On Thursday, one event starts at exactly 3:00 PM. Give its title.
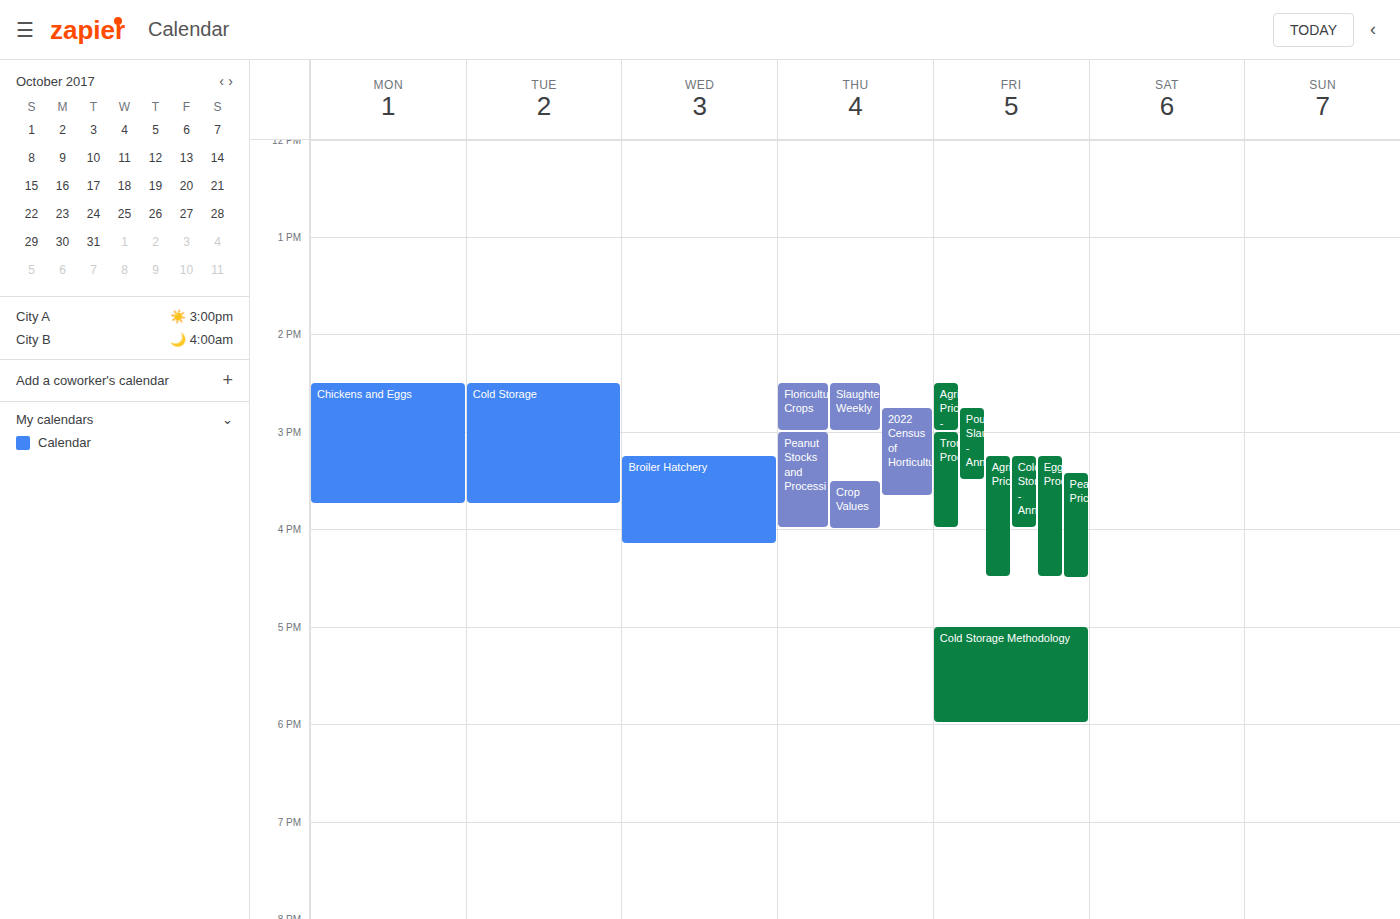
"Peanut Stocks and Processi"